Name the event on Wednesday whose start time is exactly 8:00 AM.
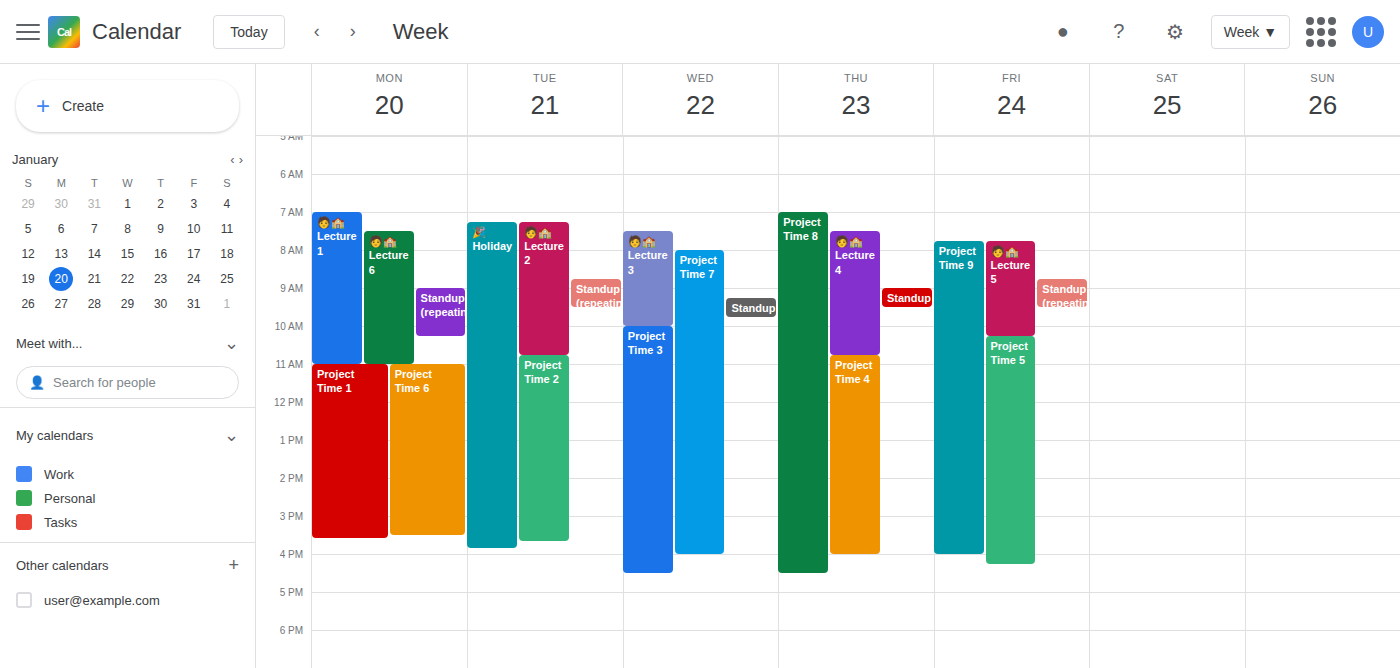
"Project Time 7"